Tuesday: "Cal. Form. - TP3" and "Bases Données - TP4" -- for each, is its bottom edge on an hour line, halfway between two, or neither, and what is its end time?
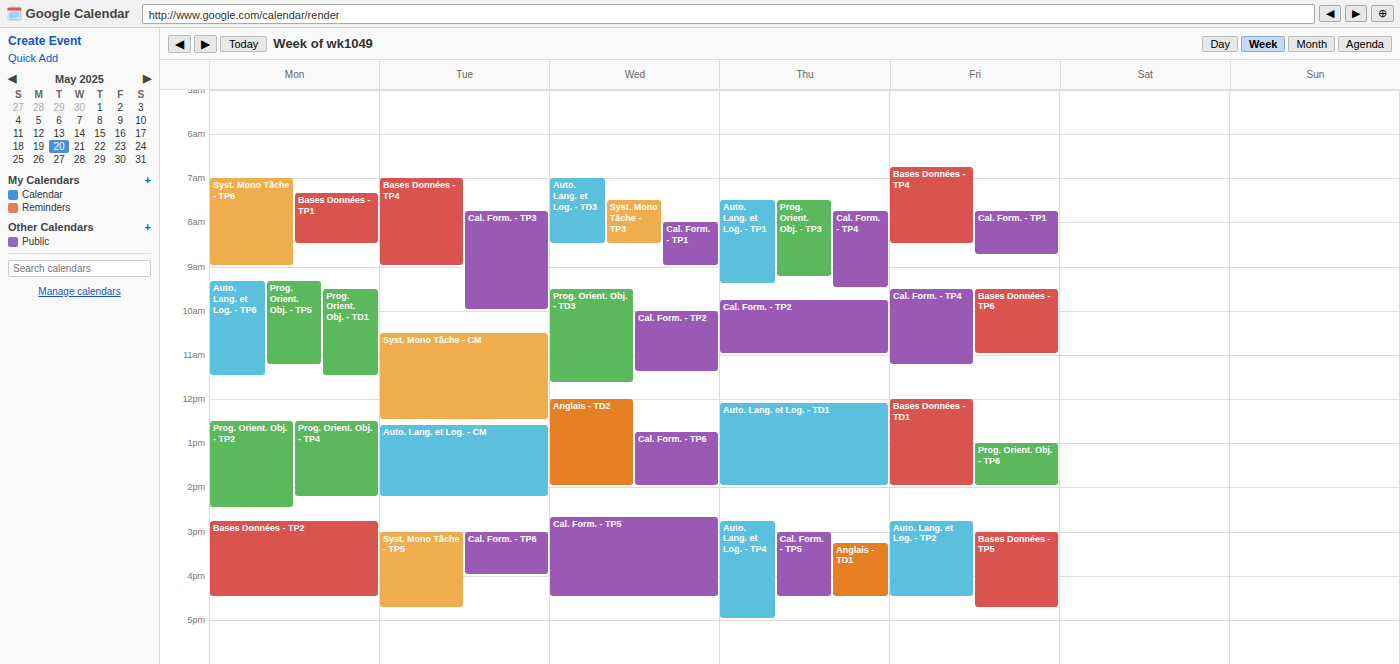
"Cal. Form. - TP3": 10:00 AM, exactly on the 10 AM line. "Bases Données - TP4": 9:00 AM, exactly on the 9 AM line.